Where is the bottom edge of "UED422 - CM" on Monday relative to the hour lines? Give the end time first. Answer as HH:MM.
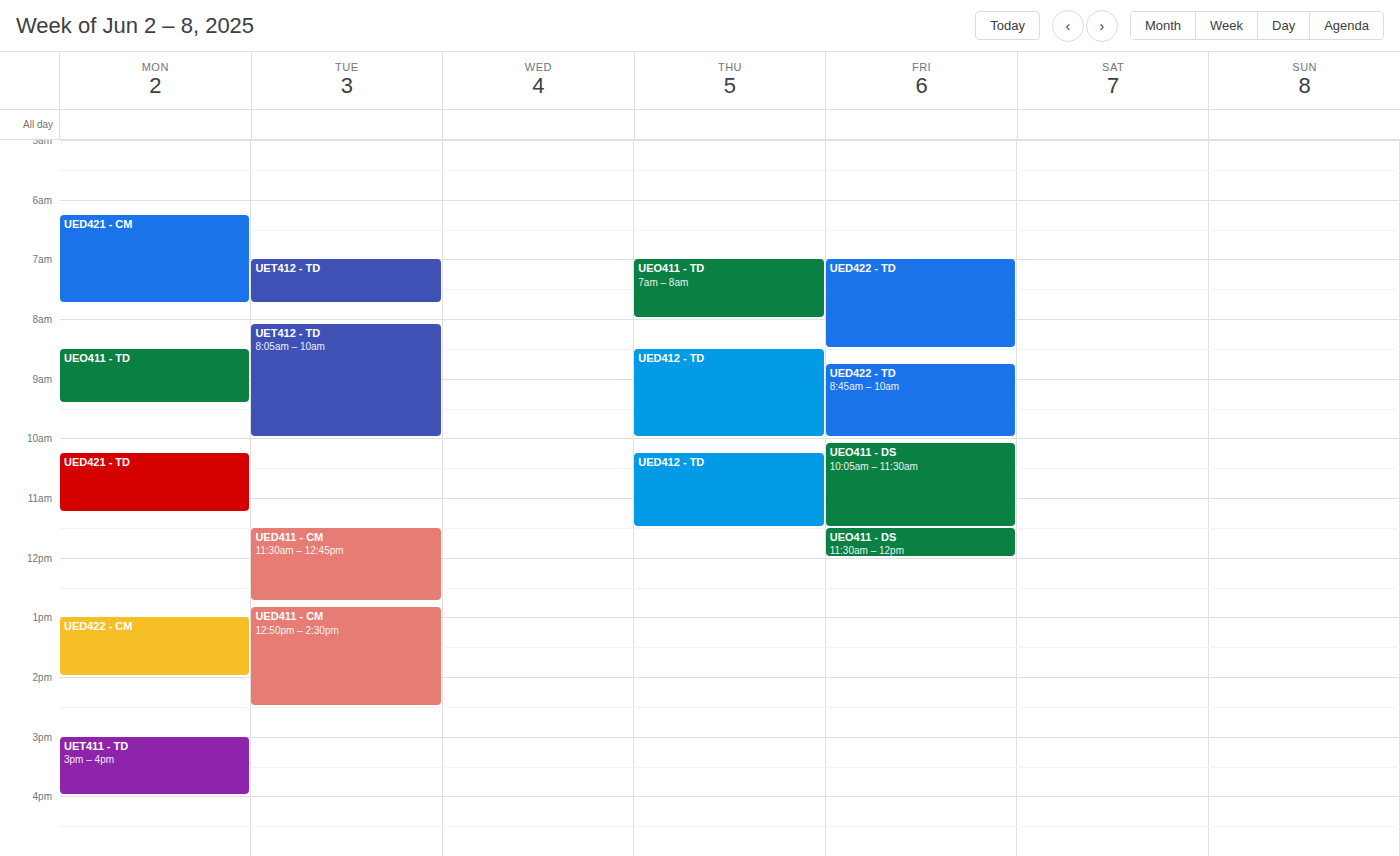
14:00 -- exactly on the 14:00 line.